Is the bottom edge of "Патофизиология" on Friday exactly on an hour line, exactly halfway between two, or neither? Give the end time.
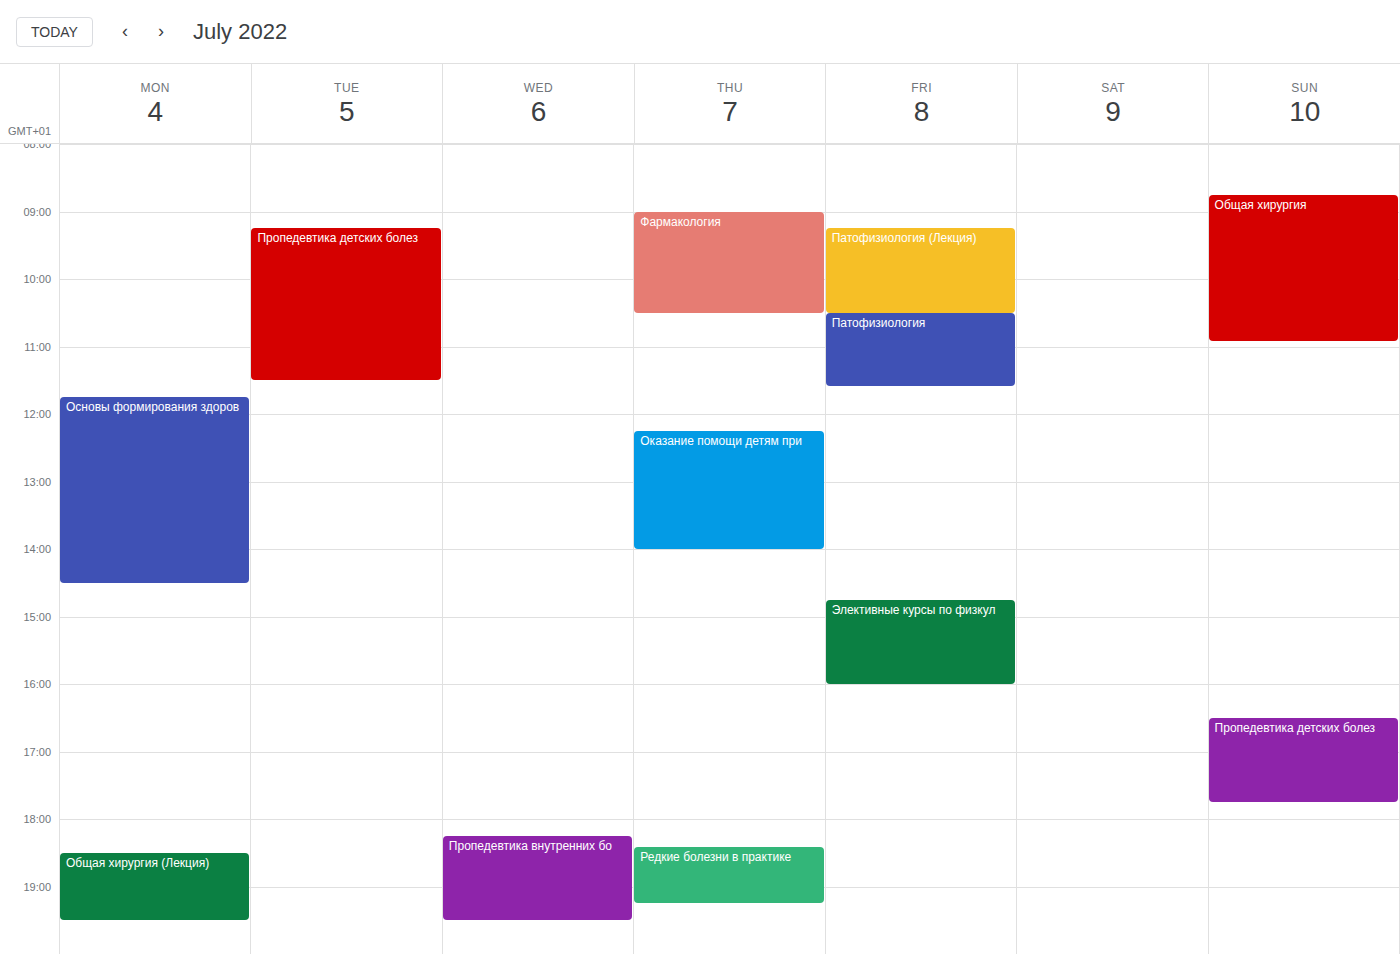
11:35 AM -- neither: 35 minutes below the 11 AM line and 25 minutes above the 12 PM line.